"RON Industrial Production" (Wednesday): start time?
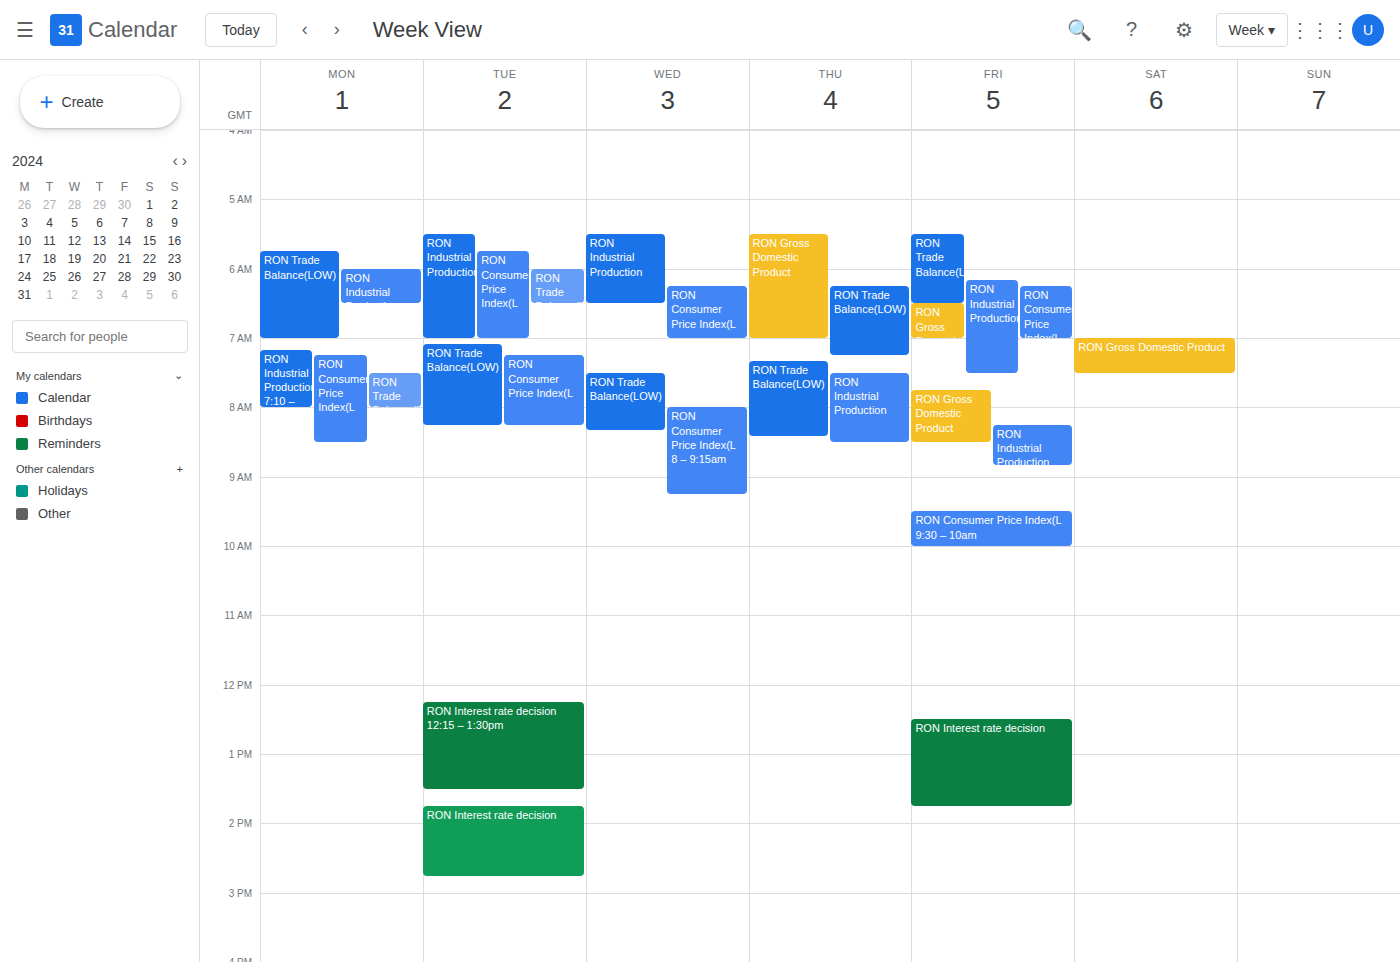
05:30